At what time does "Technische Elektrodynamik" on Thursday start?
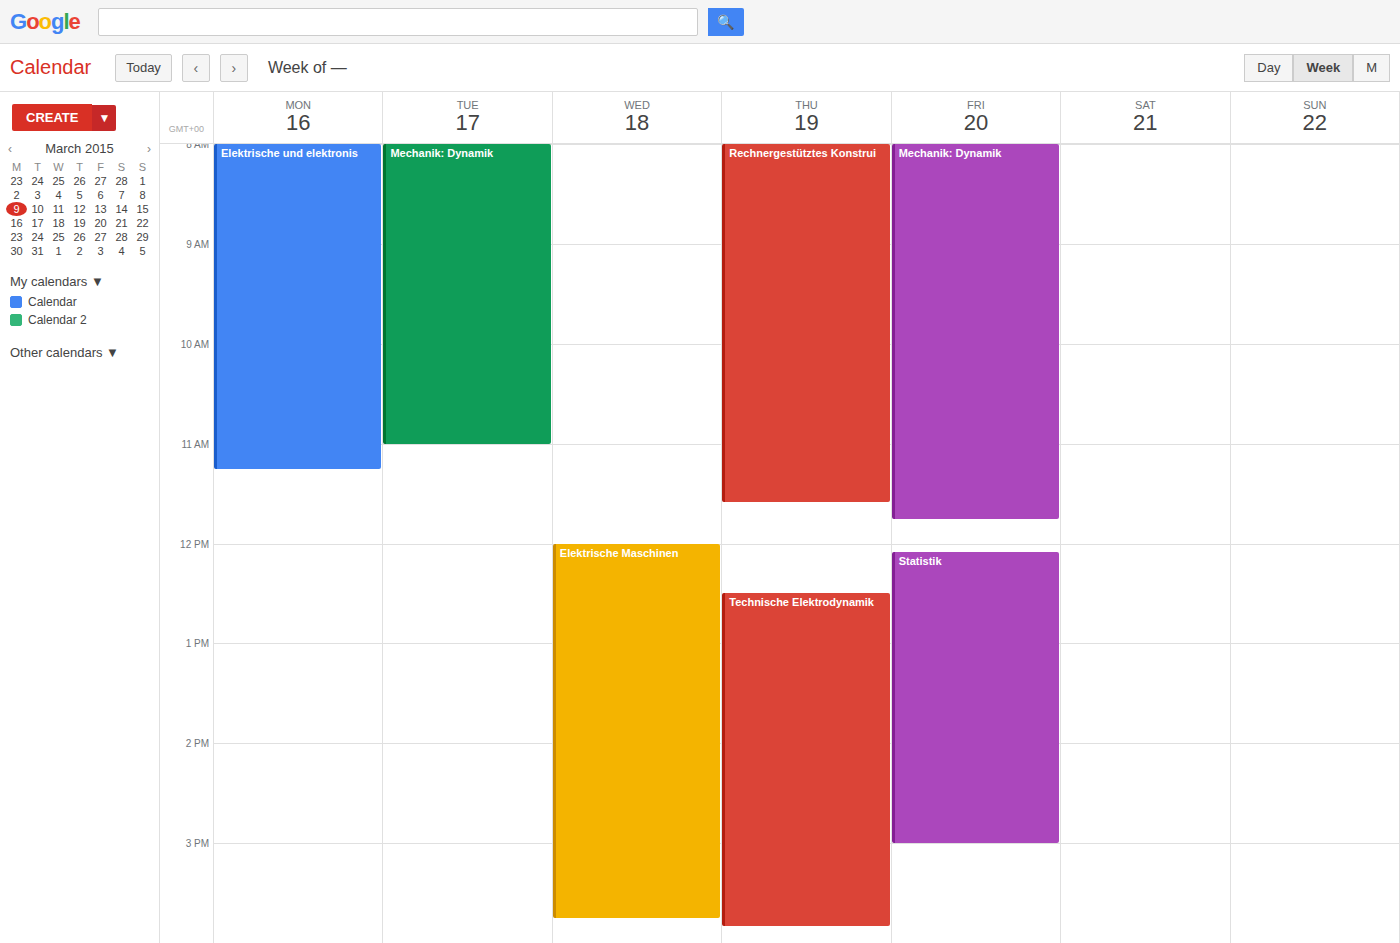
12:30 PM